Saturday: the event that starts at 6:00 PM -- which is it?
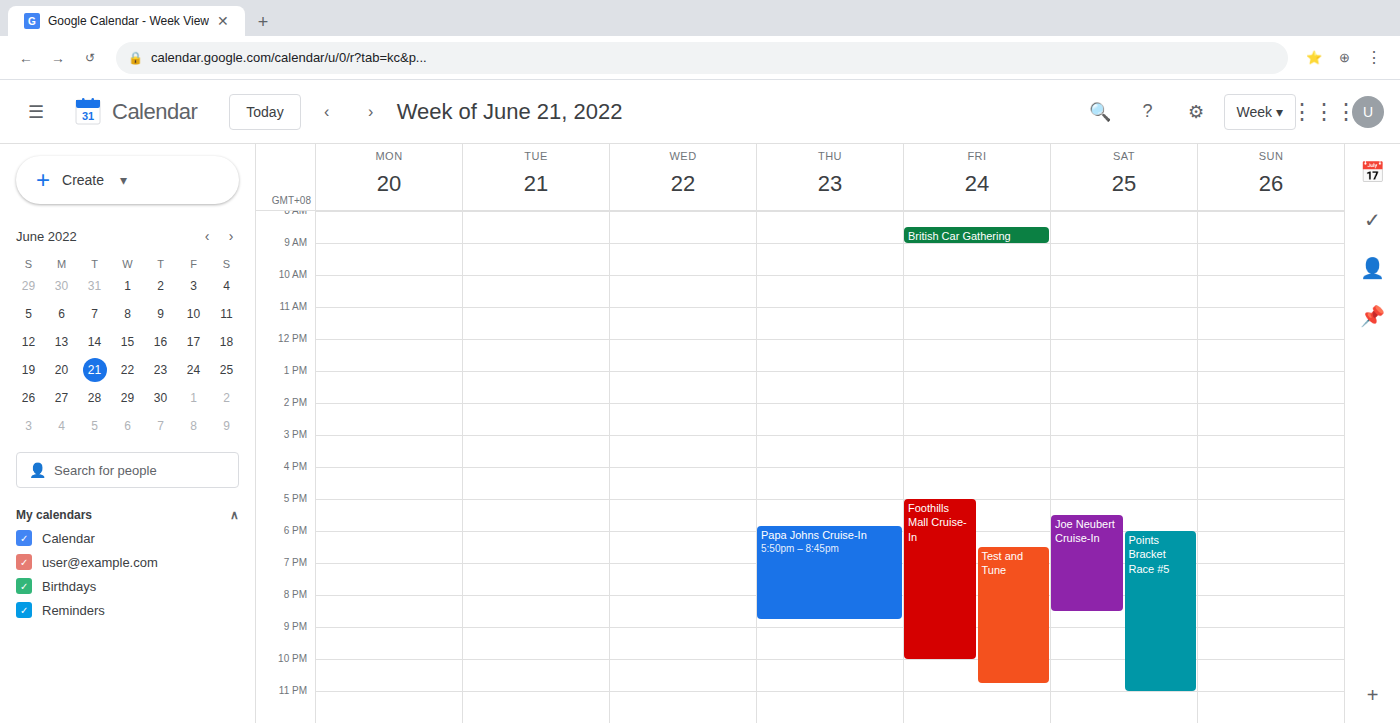
"Points Bracket Race #5"